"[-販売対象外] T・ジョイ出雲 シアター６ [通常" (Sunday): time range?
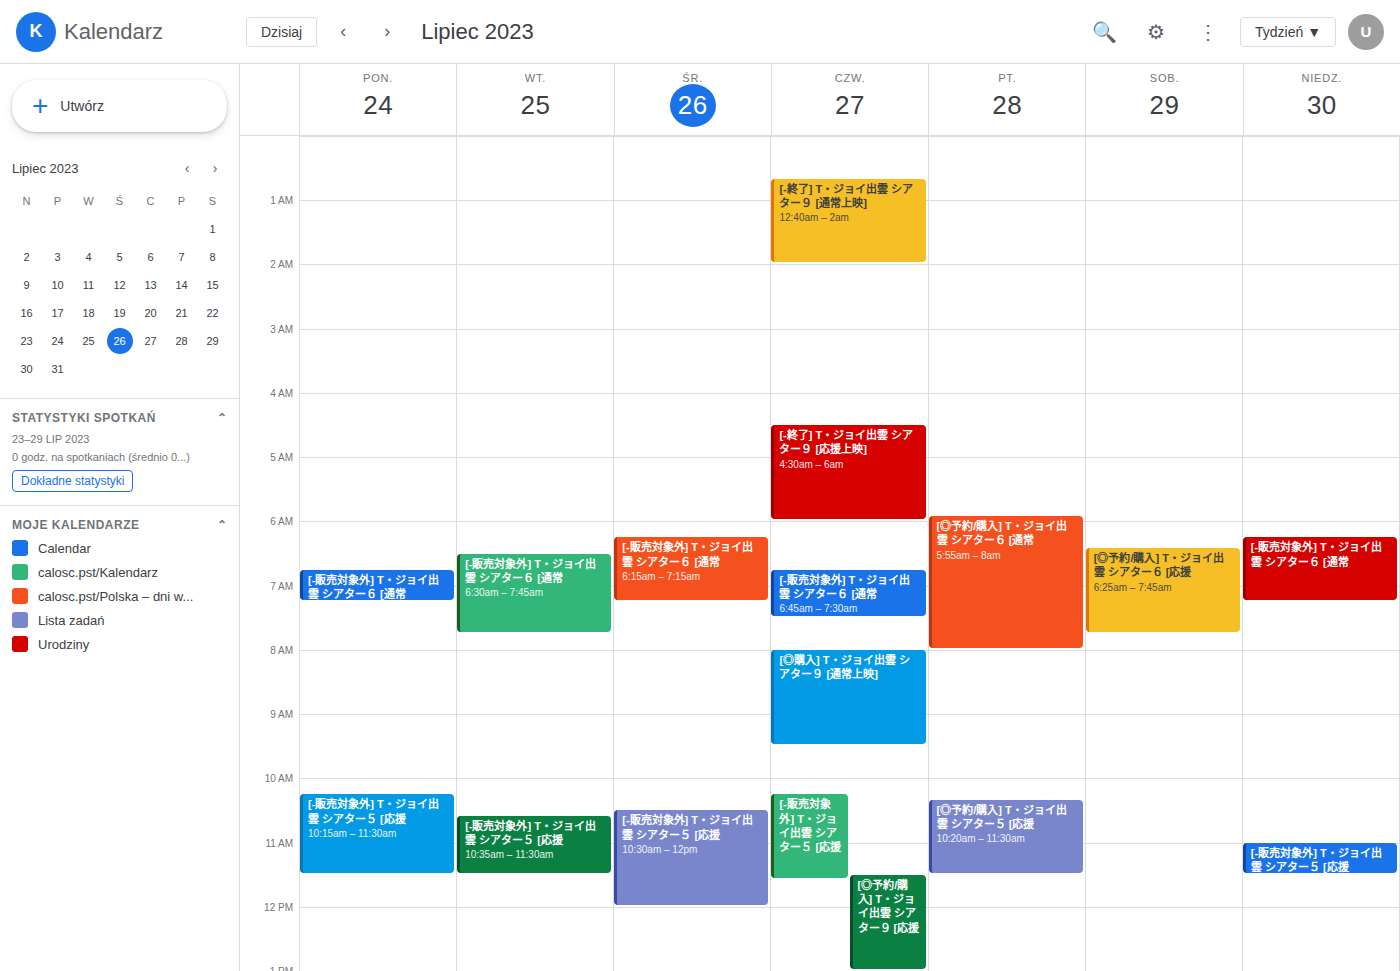
6:15 AM to 7:15 AM